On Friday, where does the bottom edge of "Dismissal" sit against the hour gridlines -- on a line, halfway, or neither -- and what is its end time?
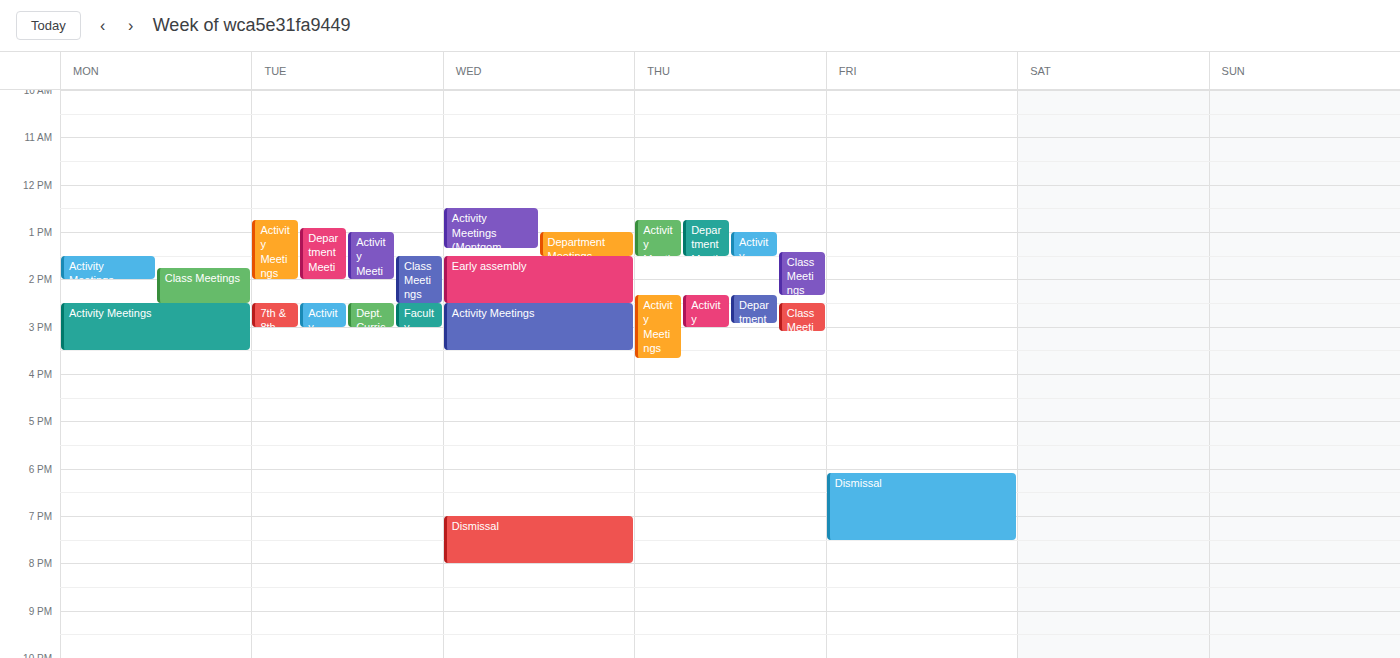
7:30 PM -- halfway between the 7 PM and 8 PM lines.